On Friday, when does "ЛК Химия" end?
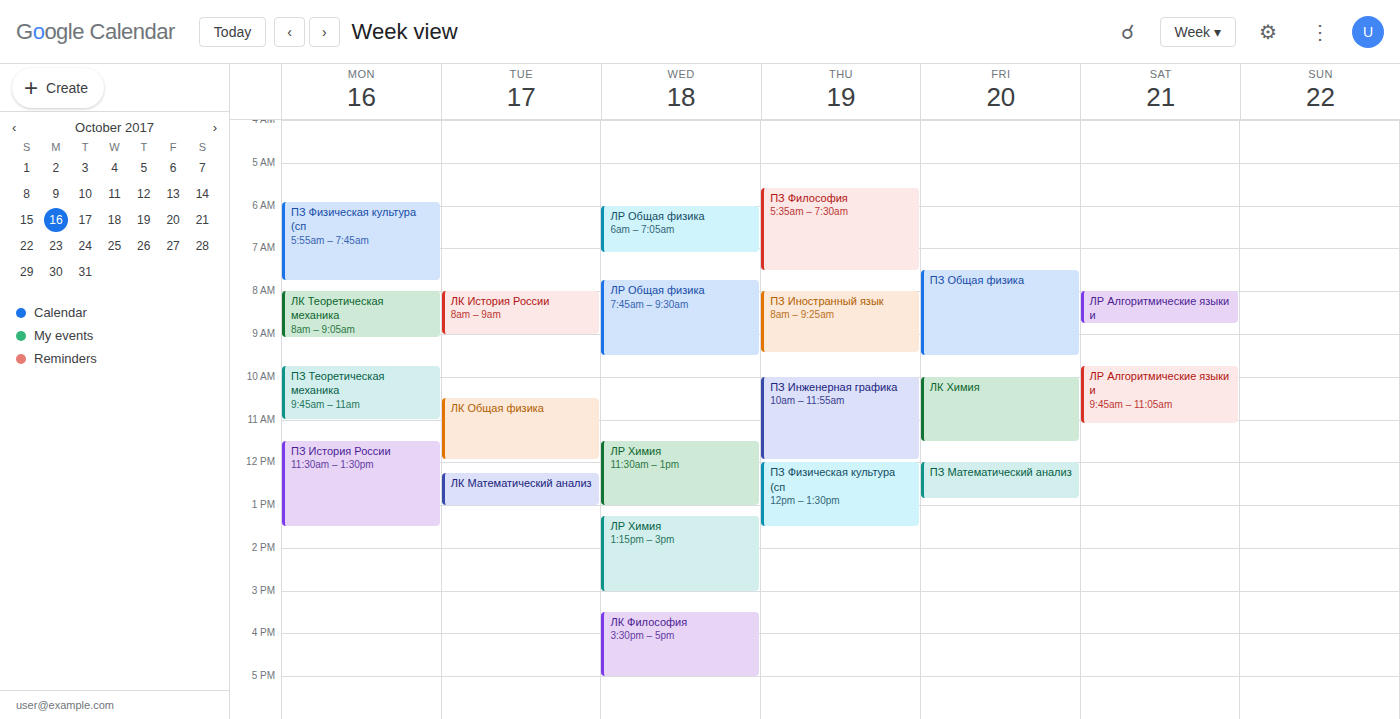
11:30 AM